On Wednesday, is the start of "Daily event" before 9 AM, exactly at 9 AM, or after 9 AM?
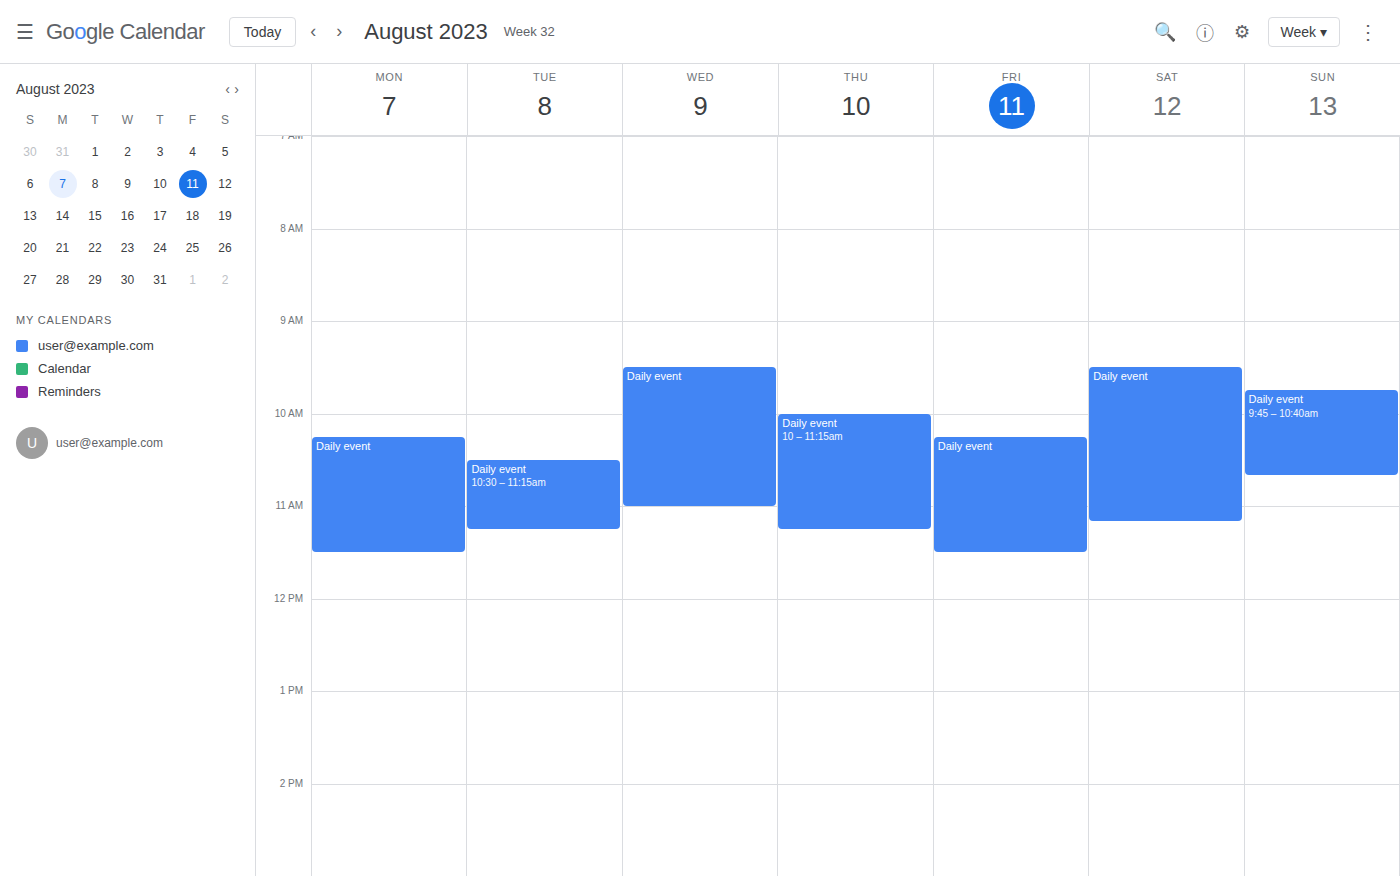
9:30 AM -- after 9 AM, 30 minutes below the 9 AM line.